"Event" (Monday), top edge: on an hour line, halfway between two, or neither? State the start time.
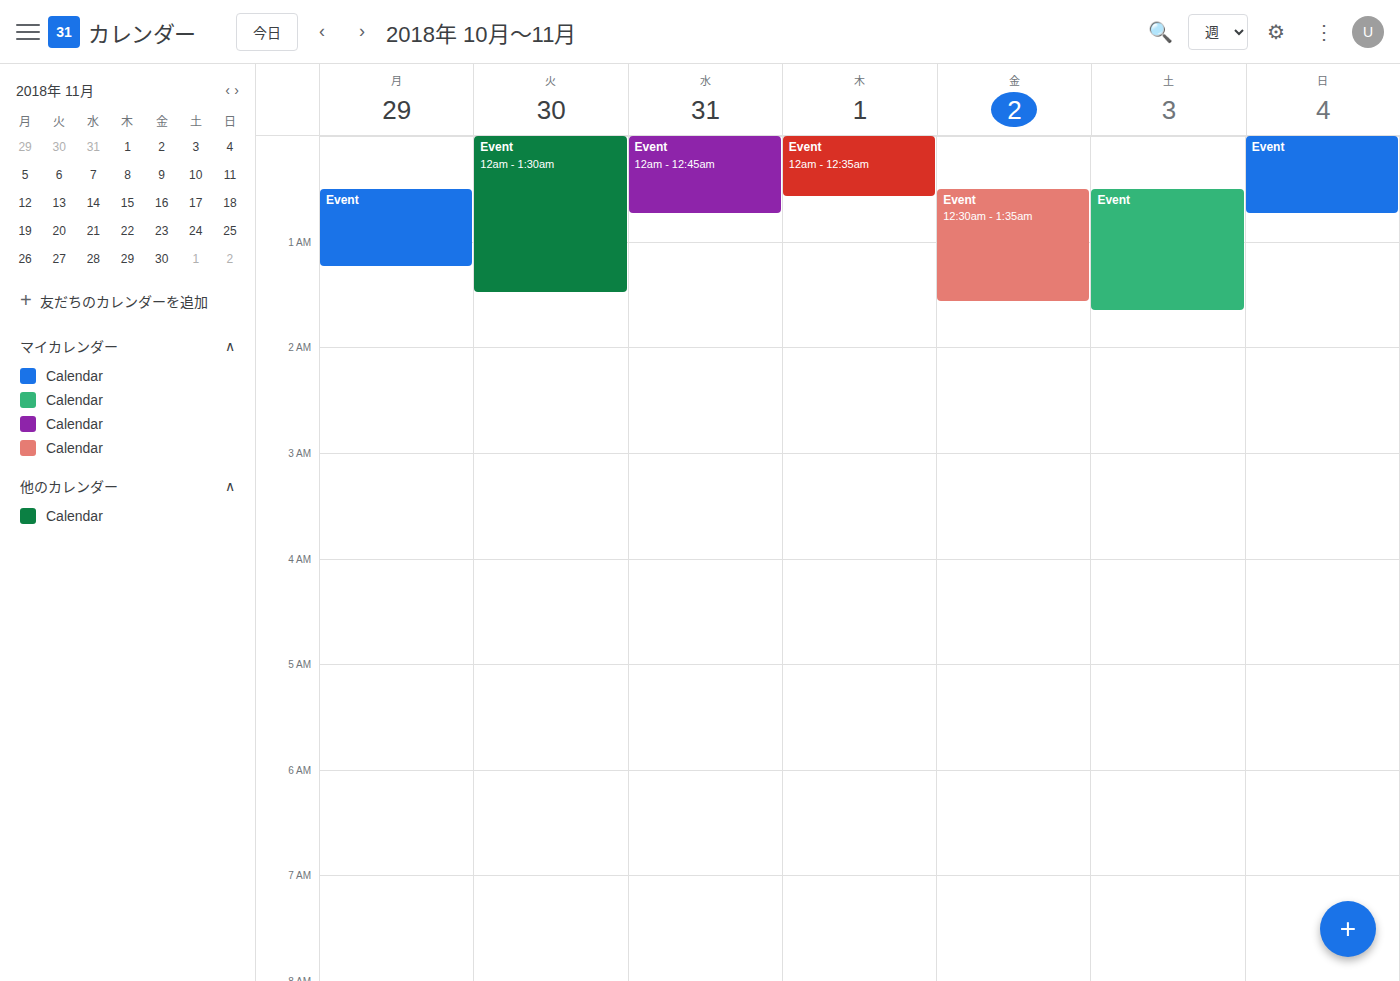
00:30 -- halfway between the 00:00 and 01:00 lines.